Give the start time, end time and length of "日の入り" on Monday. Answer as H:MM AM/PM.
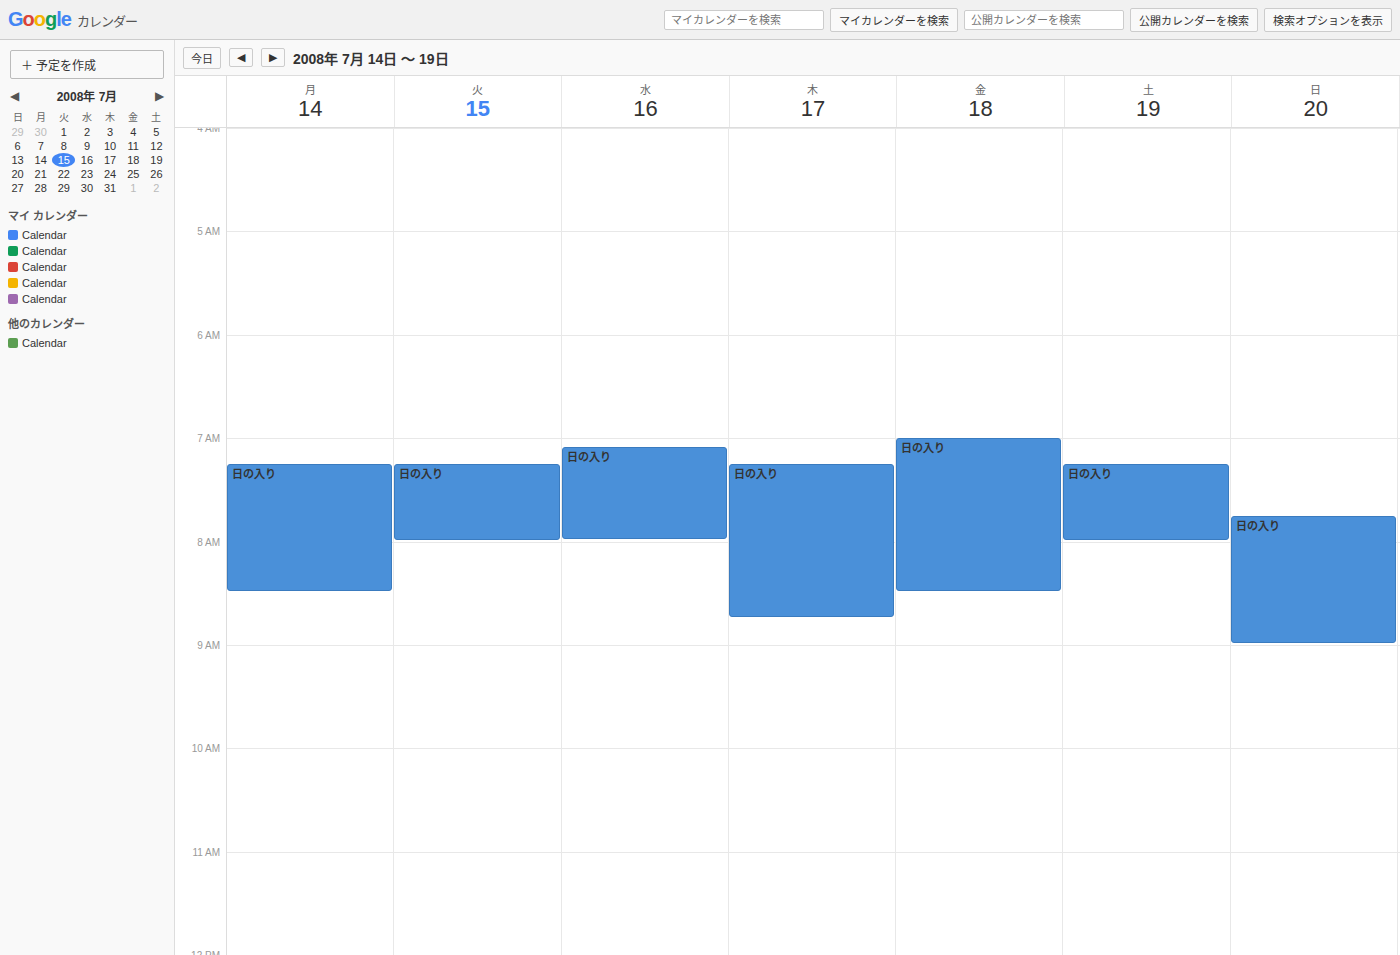
7:15 AM to 8:30 AM, 1 hour 15 minutes